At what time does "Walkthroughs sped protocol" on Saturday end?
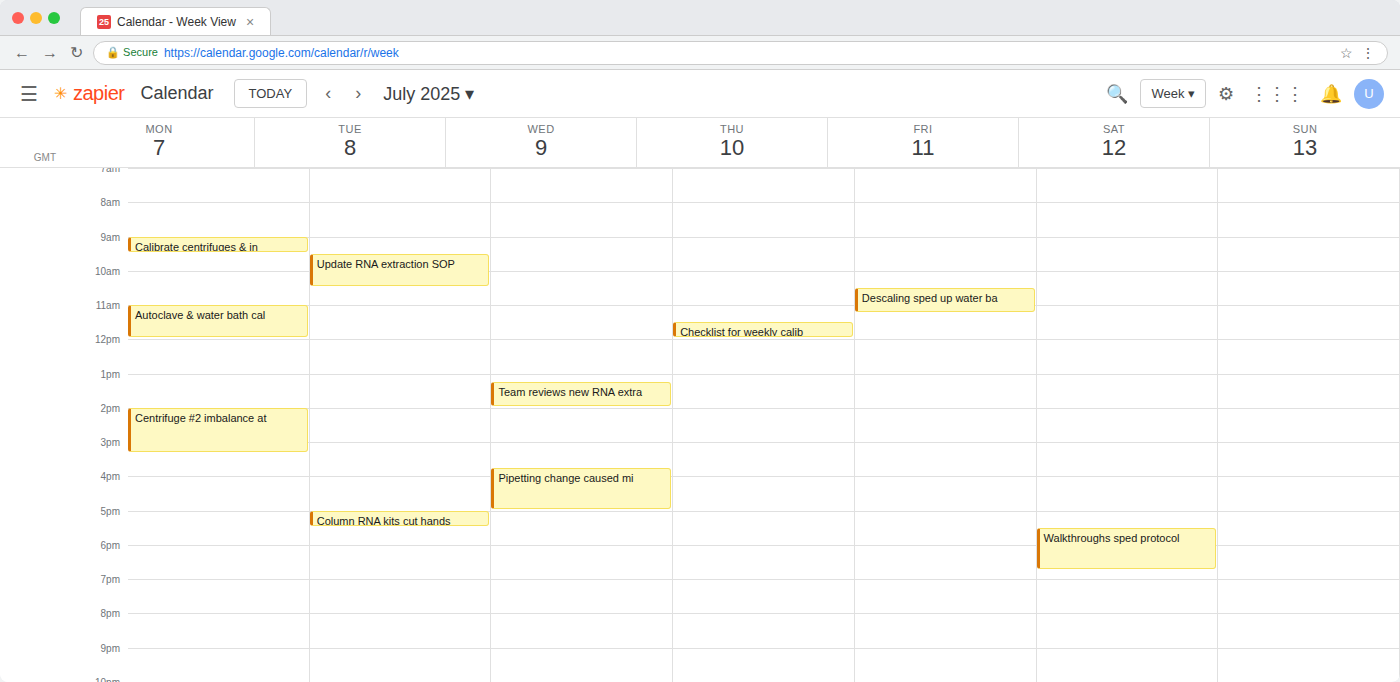
6:45 PM